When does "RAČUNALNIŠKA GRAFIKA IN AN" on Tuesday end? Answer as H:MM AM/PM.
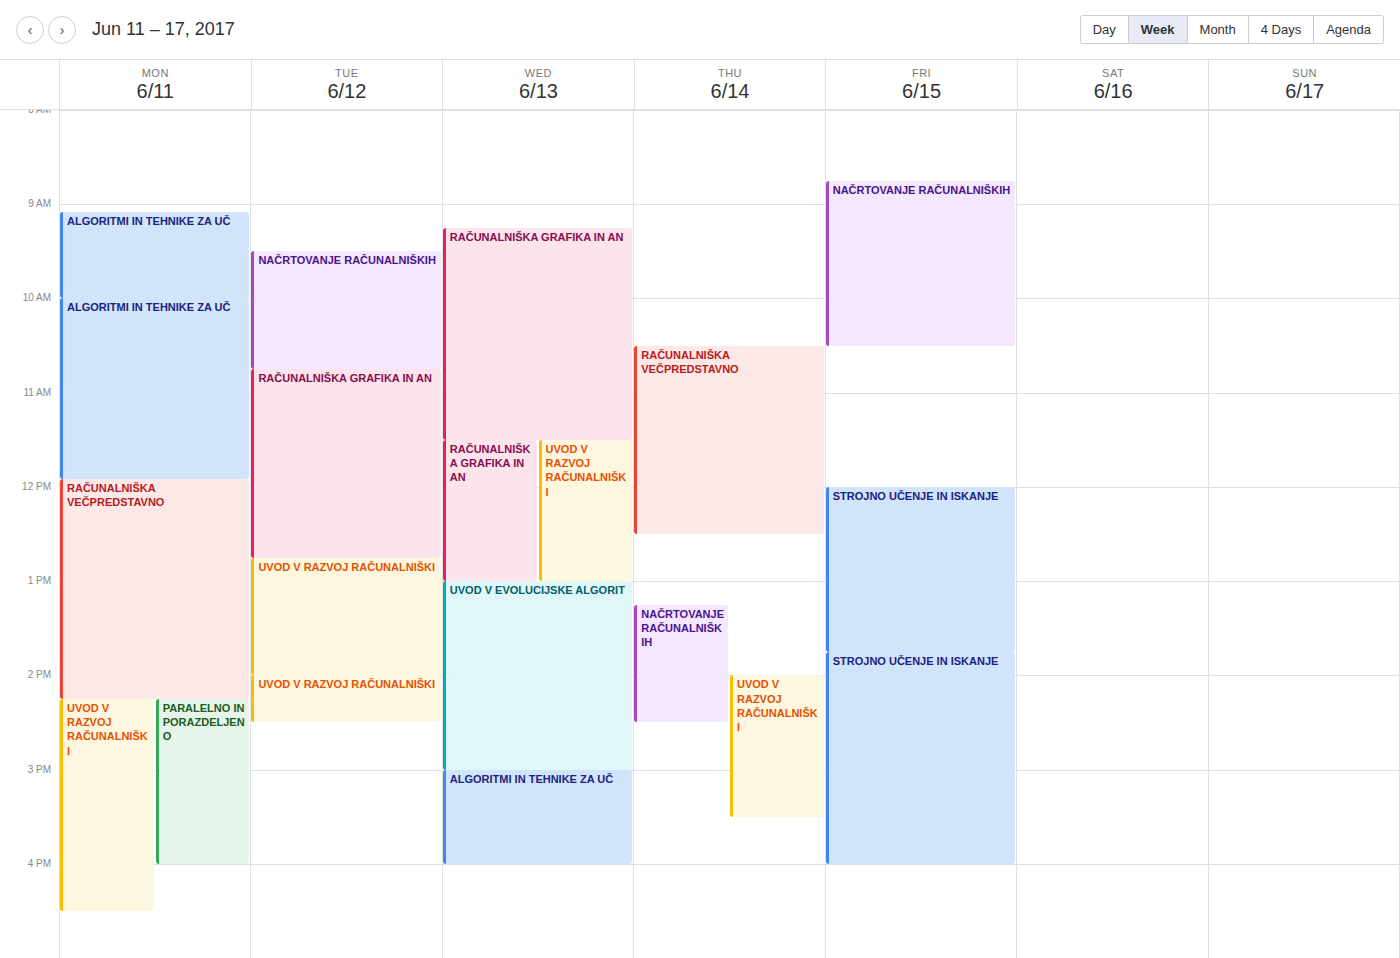
12:45 PM